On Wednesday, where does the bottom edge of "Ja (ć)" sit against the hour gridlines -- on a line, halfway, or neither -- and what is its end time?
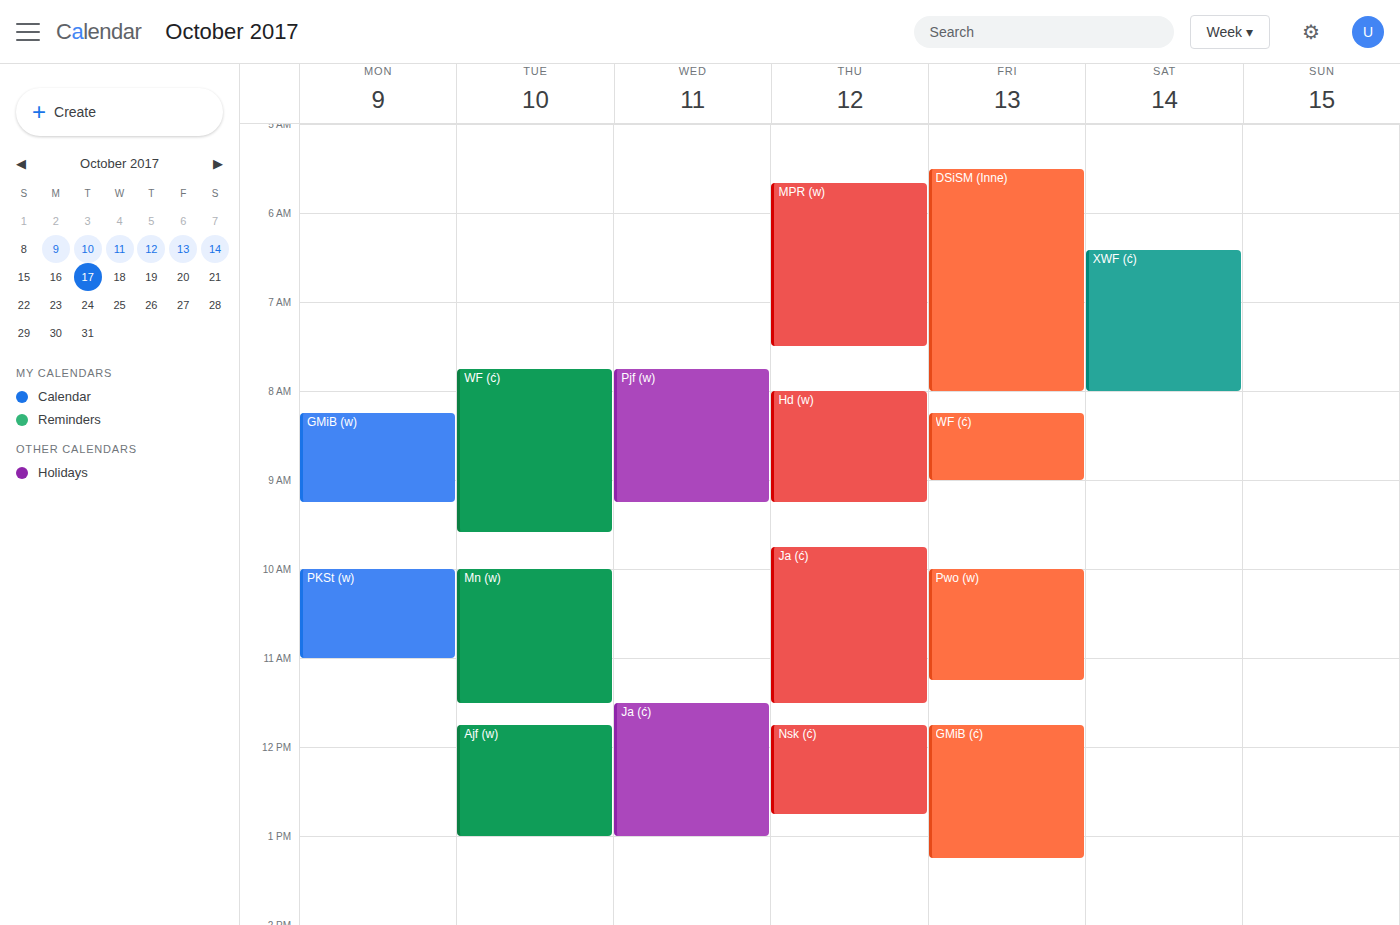
1:00 PM -- exactly on the 1 PM line.